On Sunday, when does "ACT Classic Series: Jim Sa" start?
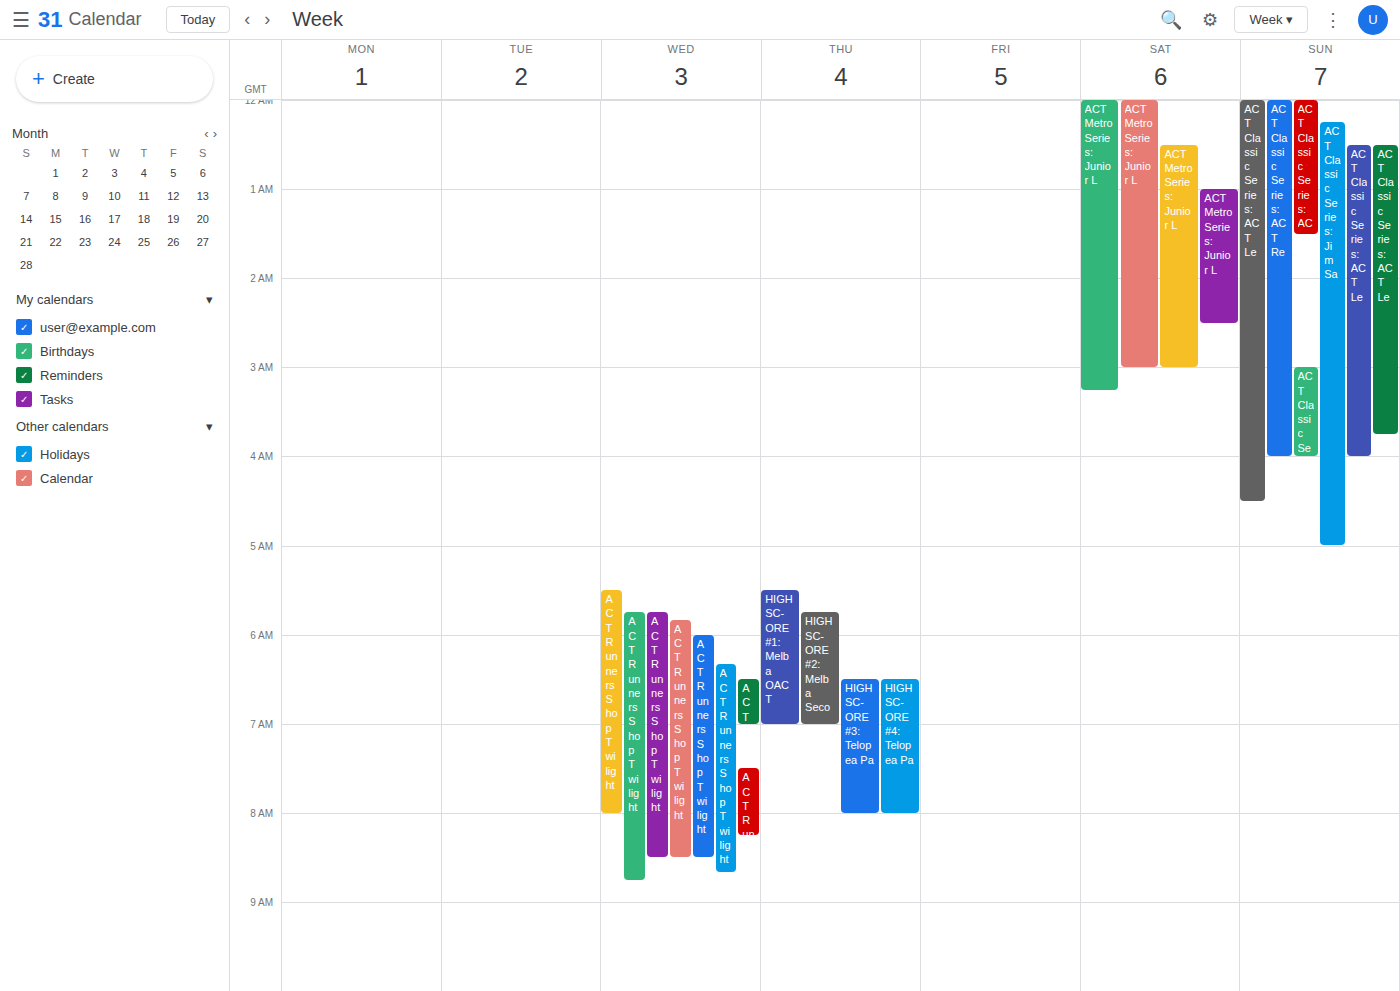
00:15